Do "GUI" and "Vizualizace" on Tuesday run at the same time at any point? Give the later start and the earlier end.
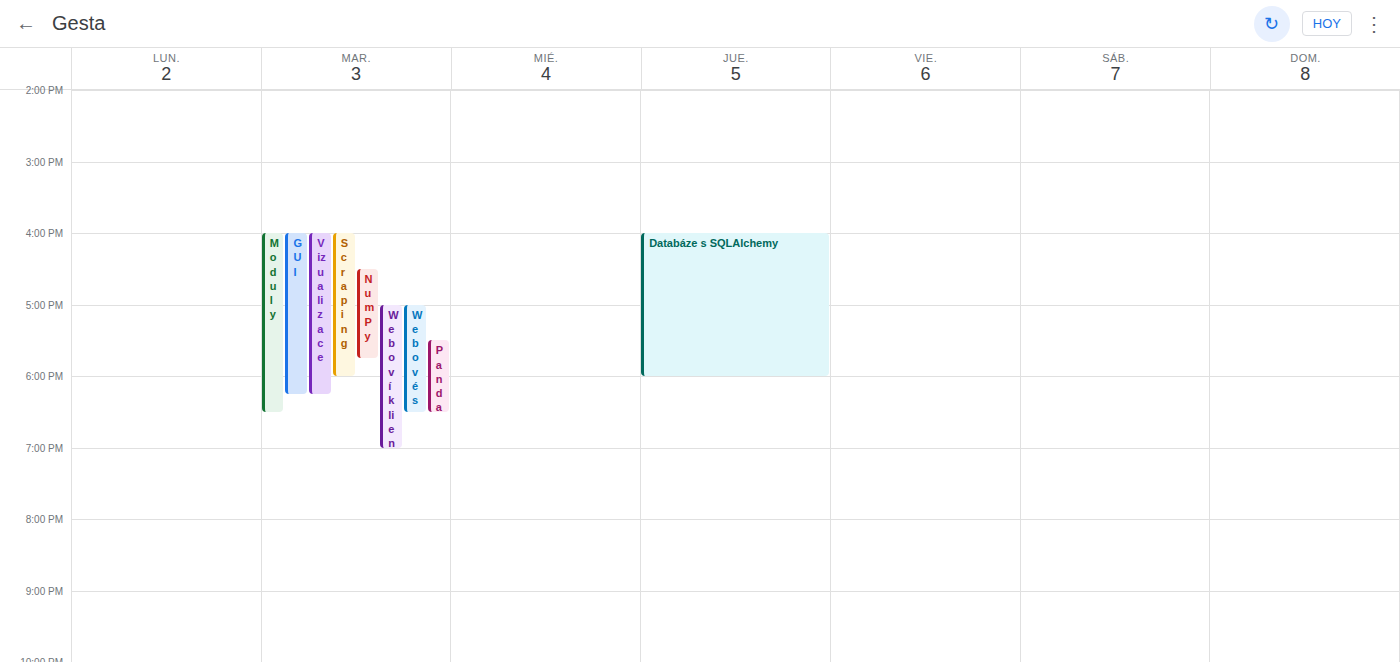
"GUI" runs 4:00 PM to 6:15 PM, inside "Vizualizace" -- they overlap.